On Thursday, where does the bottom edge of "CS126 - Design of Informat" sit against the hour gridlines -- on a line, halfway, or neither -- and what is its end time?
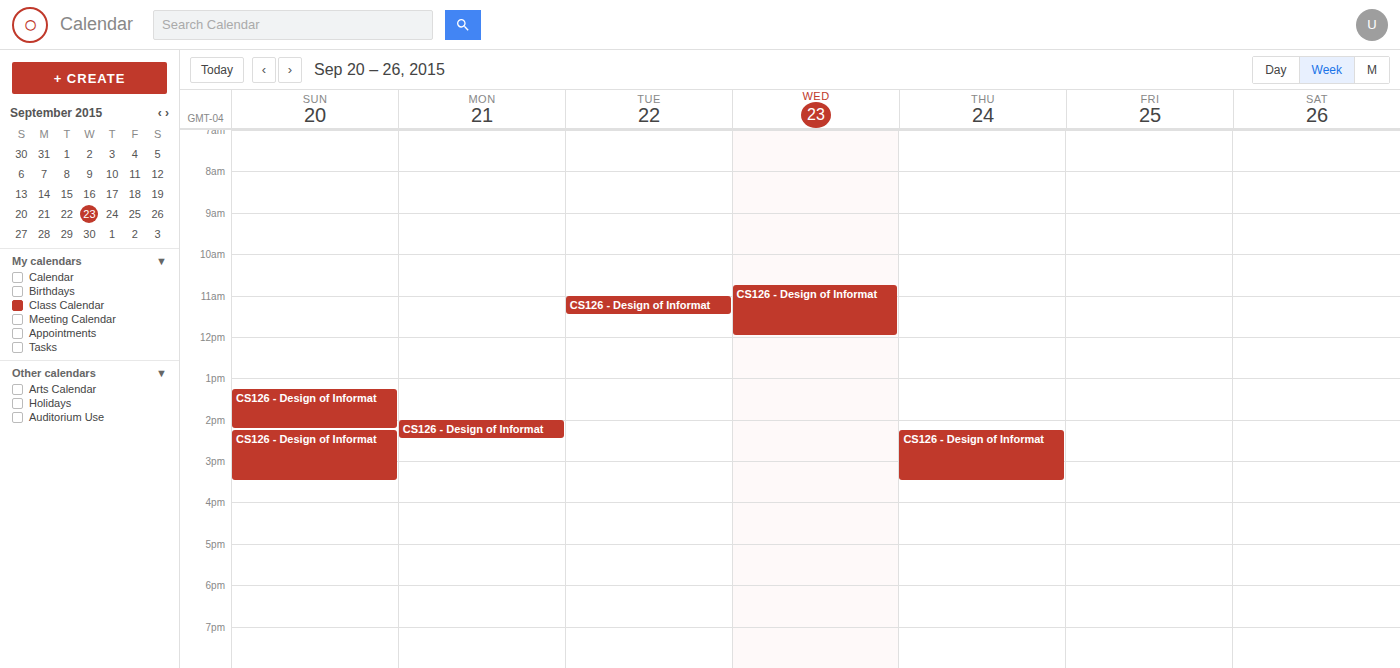
3:30 PM -- halfway between the 3 PM and 4 PM lines.